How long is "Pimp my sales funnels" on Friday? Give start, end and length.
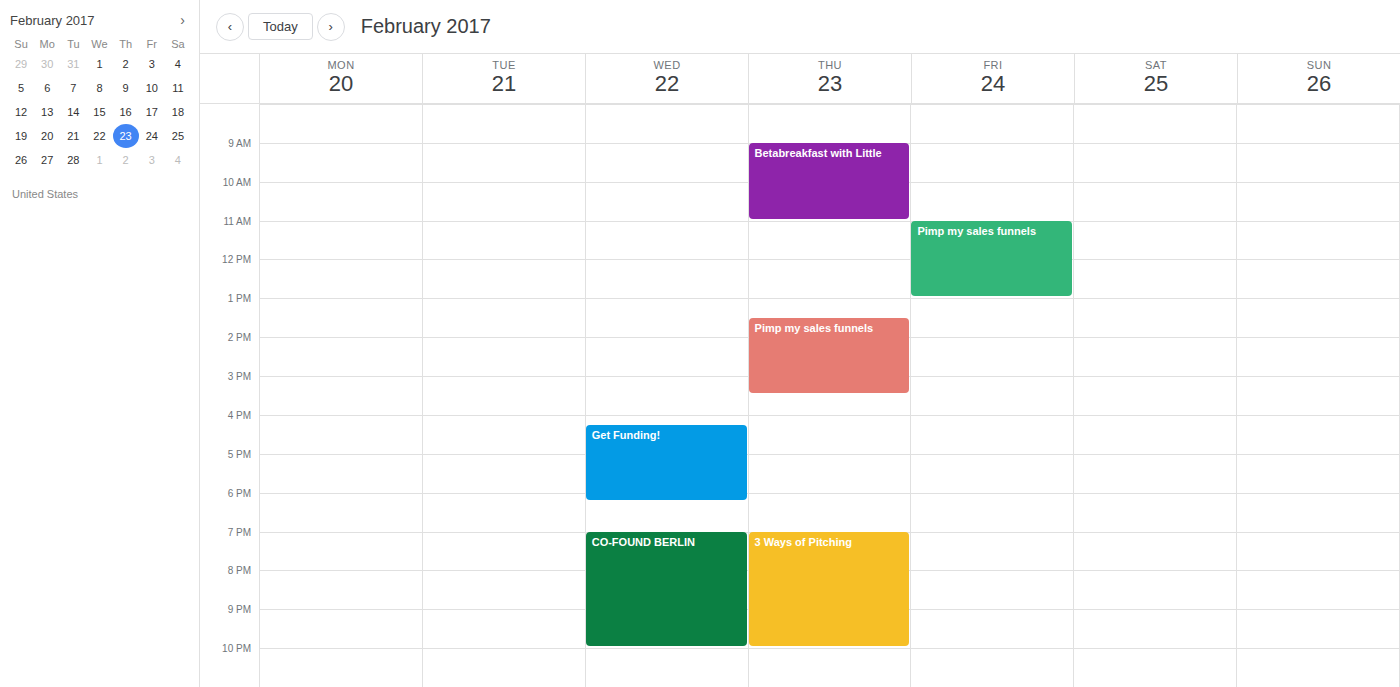
11:00 AM to 1:00 PM, 2 hours